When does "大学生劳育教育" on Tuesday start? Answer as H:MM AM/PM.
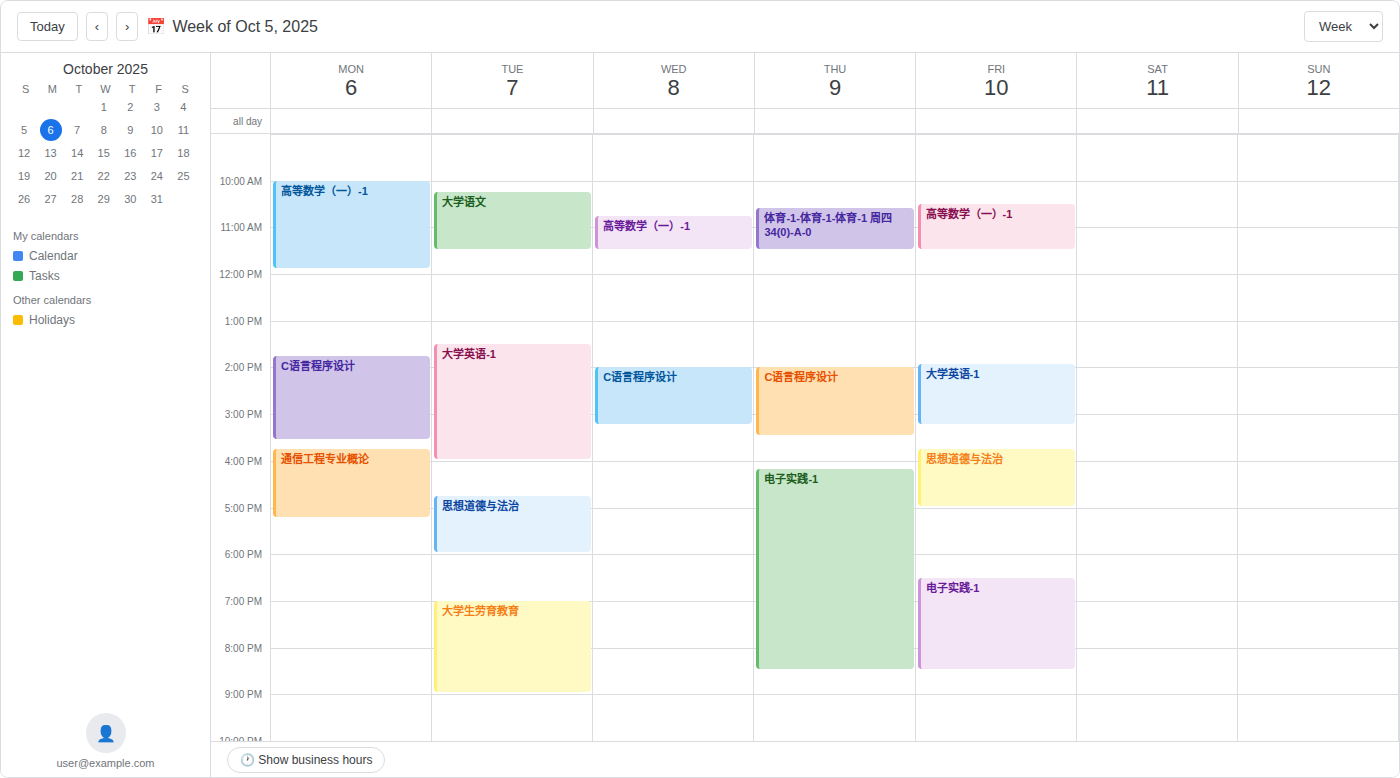
7:00 PM